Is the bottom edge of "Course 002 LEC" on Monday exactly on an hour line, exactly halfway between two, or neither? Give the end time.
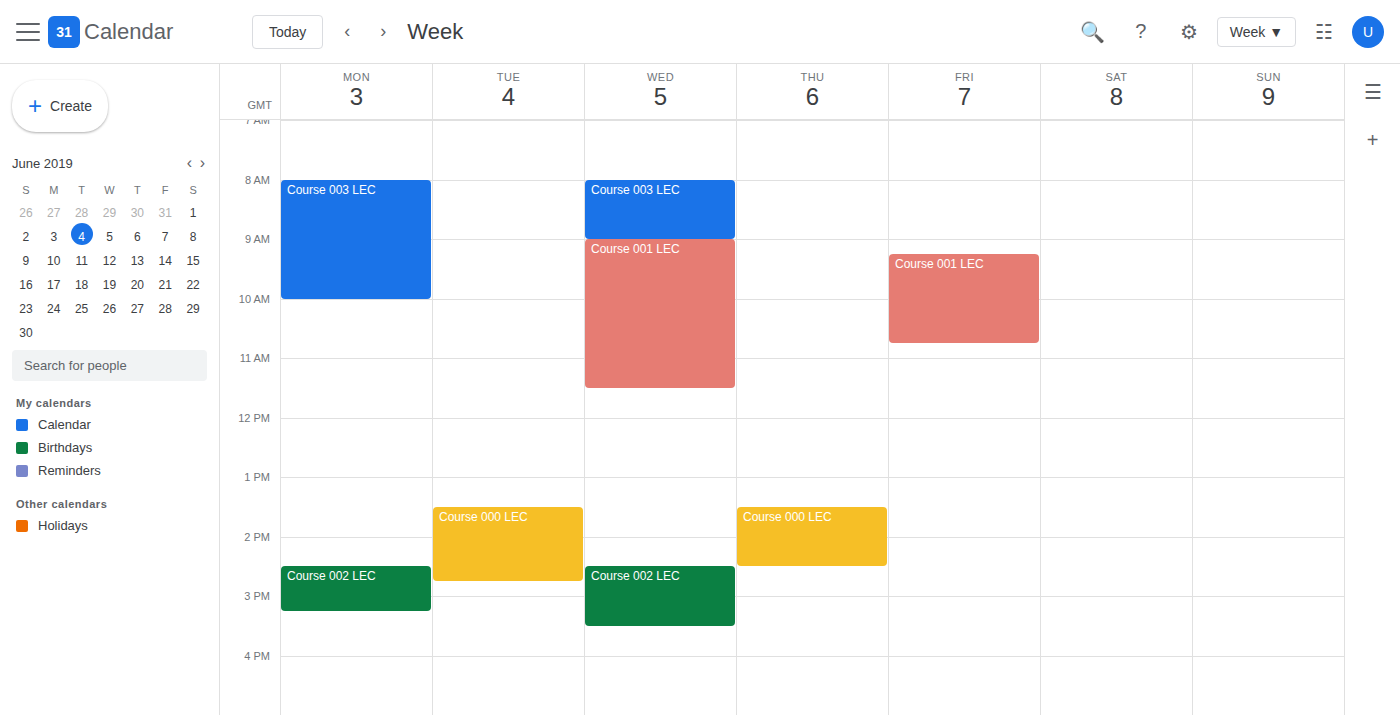
3:15 PM -- neither: a quarter of the way from the 3 PM line to the 4 PM line.